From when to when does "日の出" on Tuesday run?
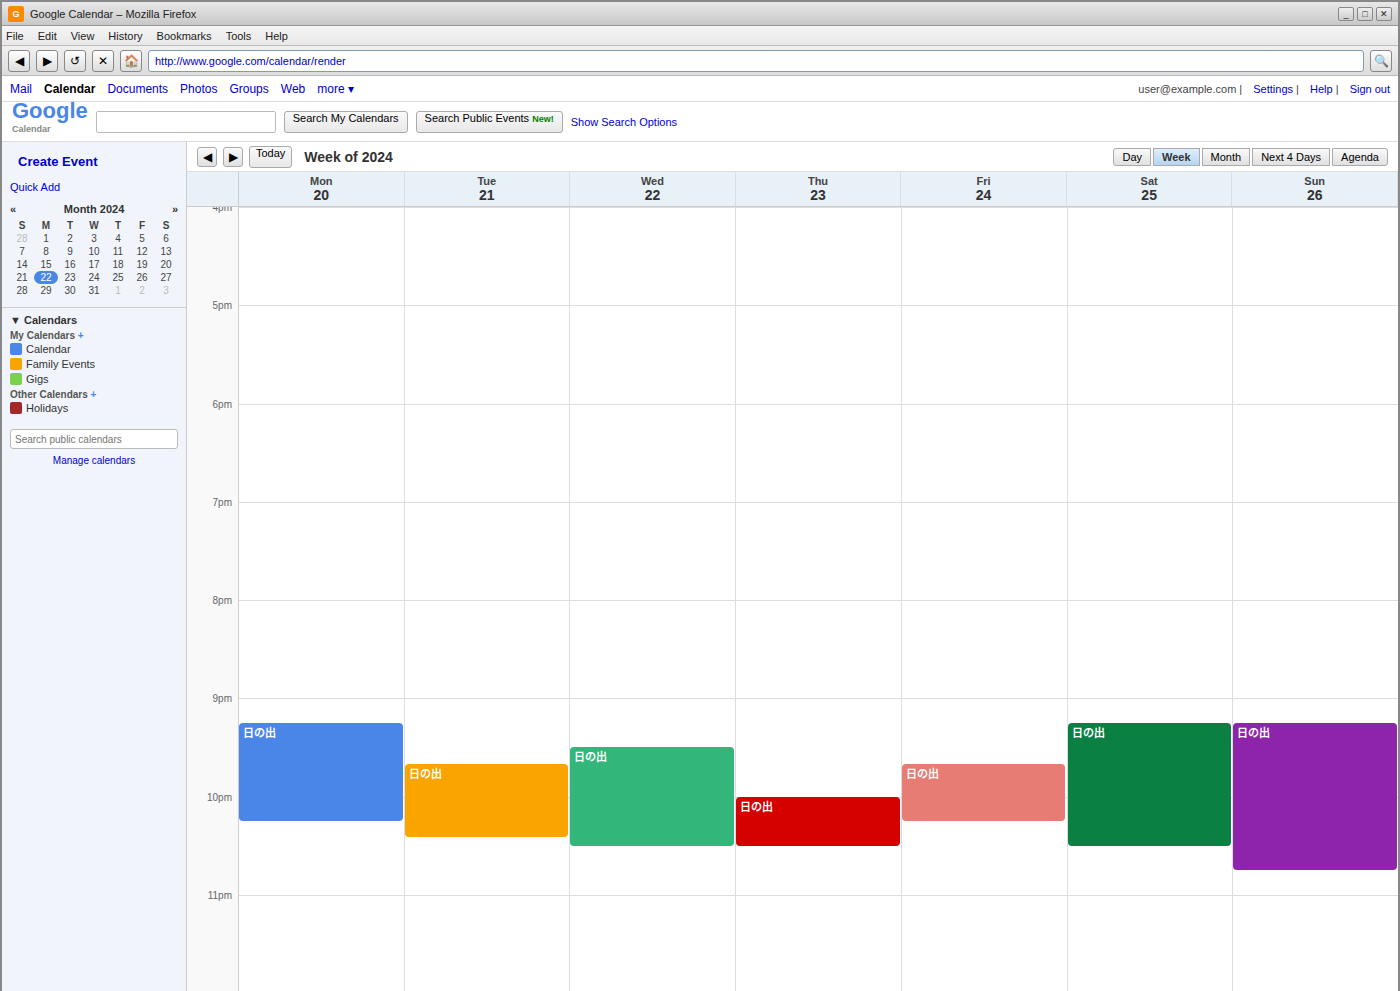
9:40 PM to 10:25 PM